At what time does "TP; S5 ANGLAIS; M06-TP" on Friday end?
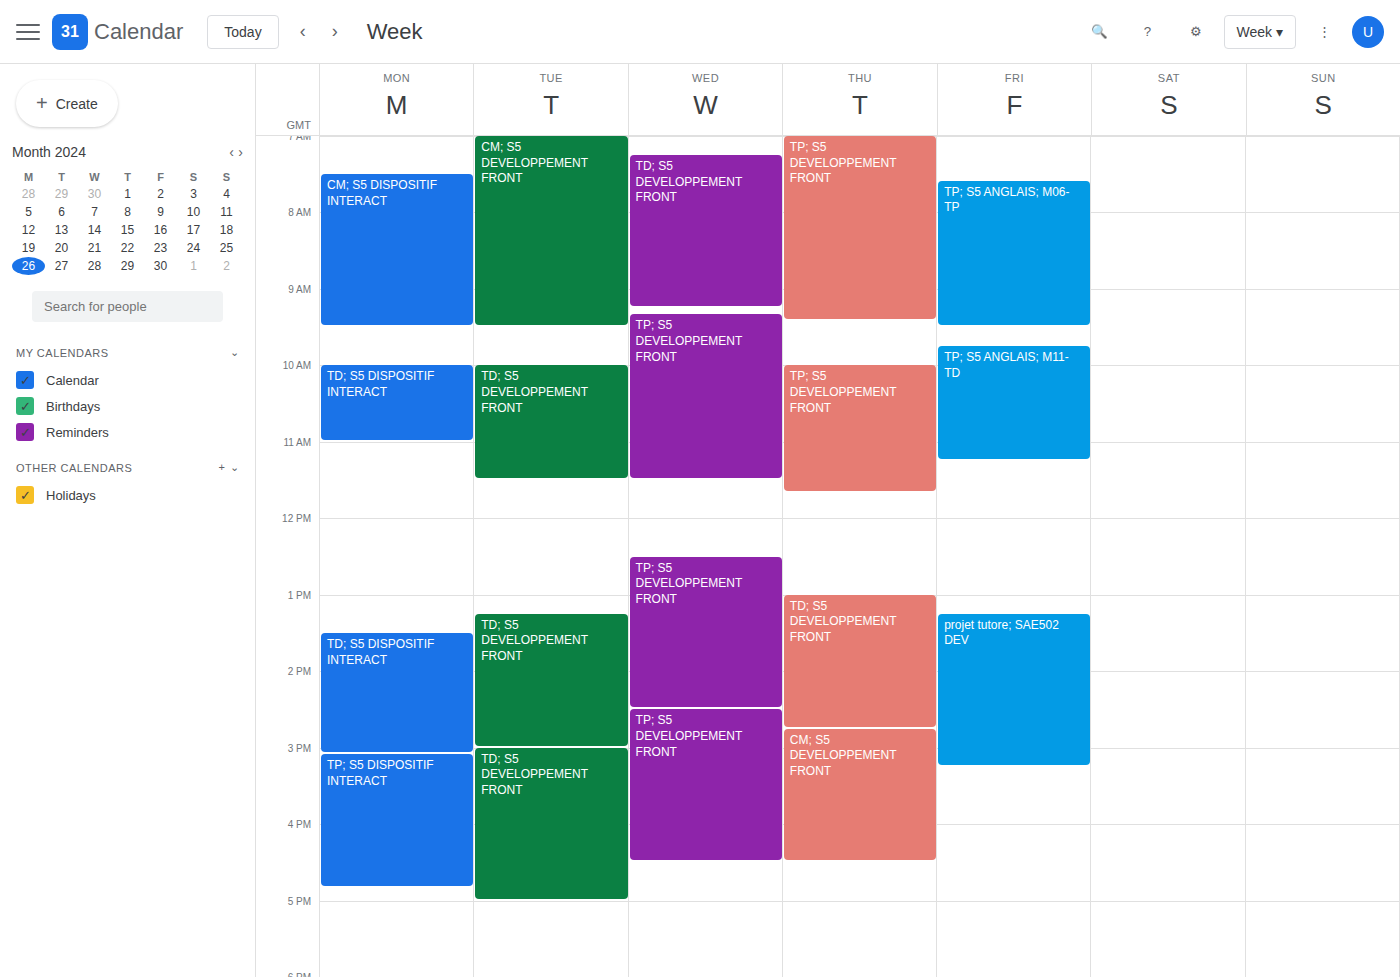
9:30 AM